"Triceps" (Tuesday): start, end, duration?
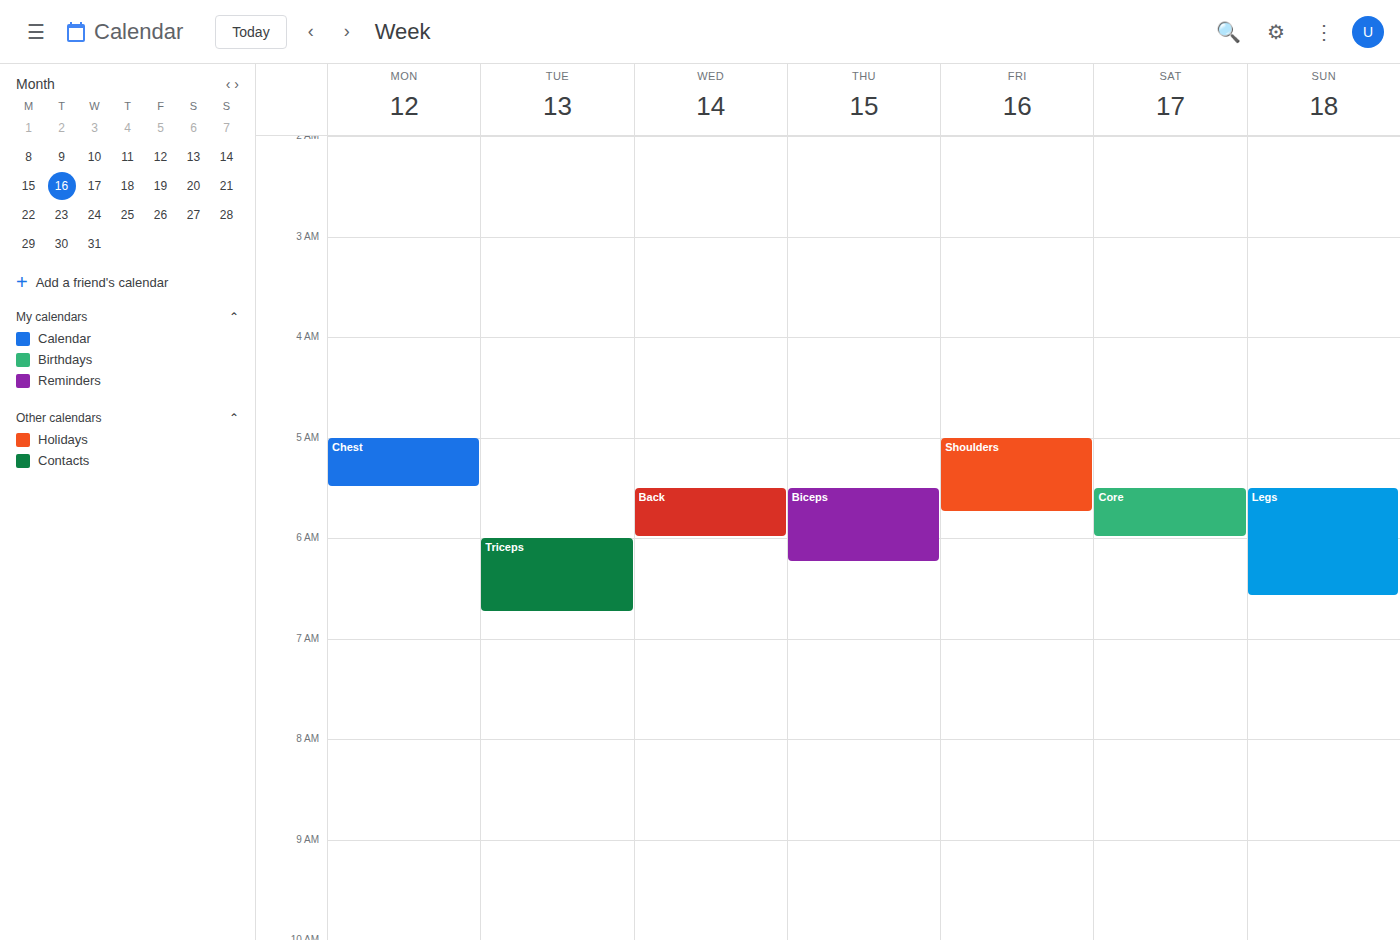
6:00 AM to 6:45 AM, 45 minutes